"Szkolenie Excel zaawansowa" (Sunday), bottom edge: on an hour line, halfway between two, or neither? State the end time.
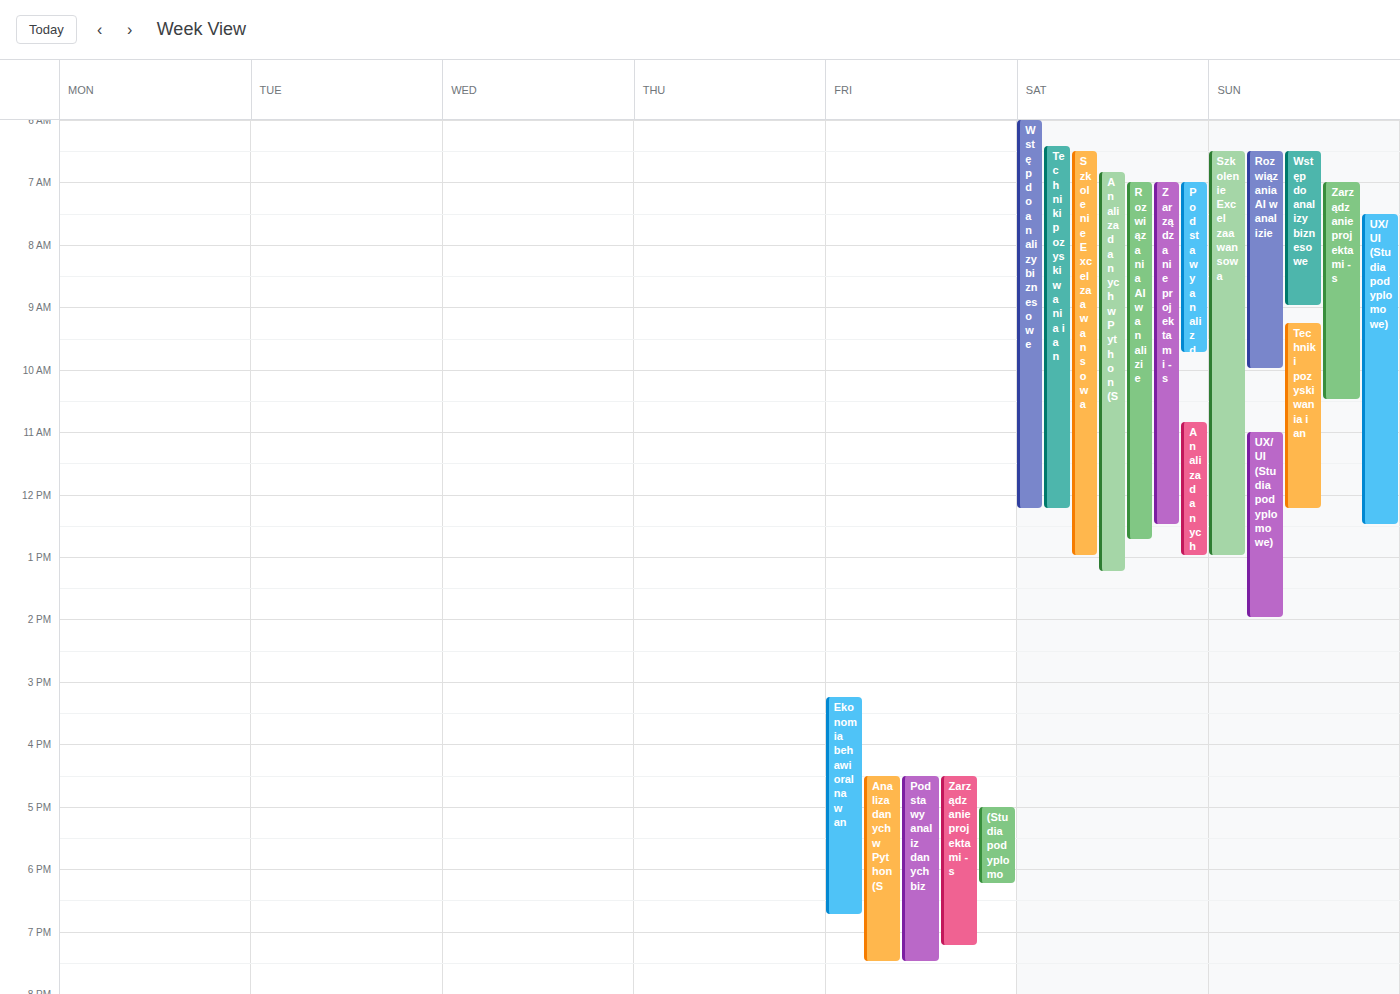
1:00 PM -- exactly on the 1 PM line.